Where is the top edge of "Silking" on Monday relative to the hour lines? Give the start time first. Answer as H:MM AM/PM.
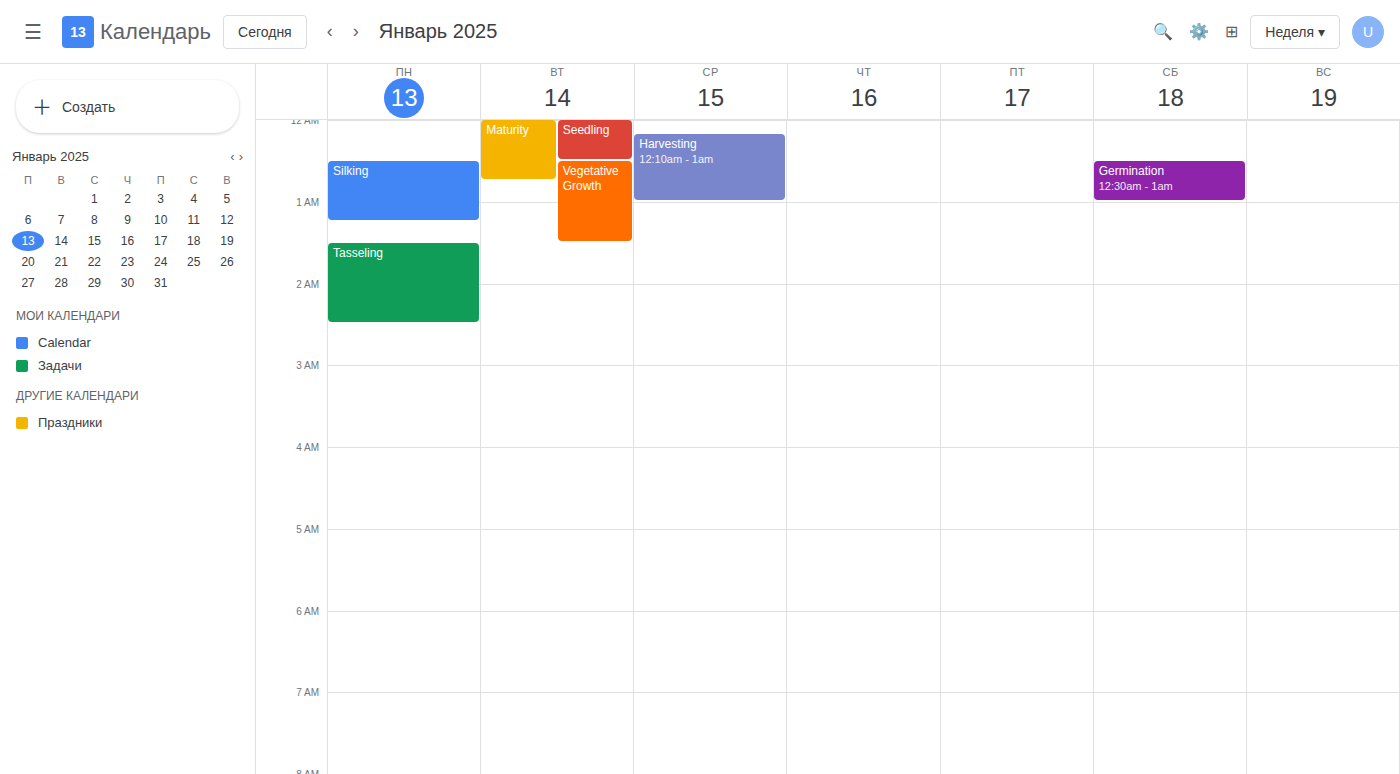
12:30 AM -- halfway between the 12 AM and 1 AM lines.